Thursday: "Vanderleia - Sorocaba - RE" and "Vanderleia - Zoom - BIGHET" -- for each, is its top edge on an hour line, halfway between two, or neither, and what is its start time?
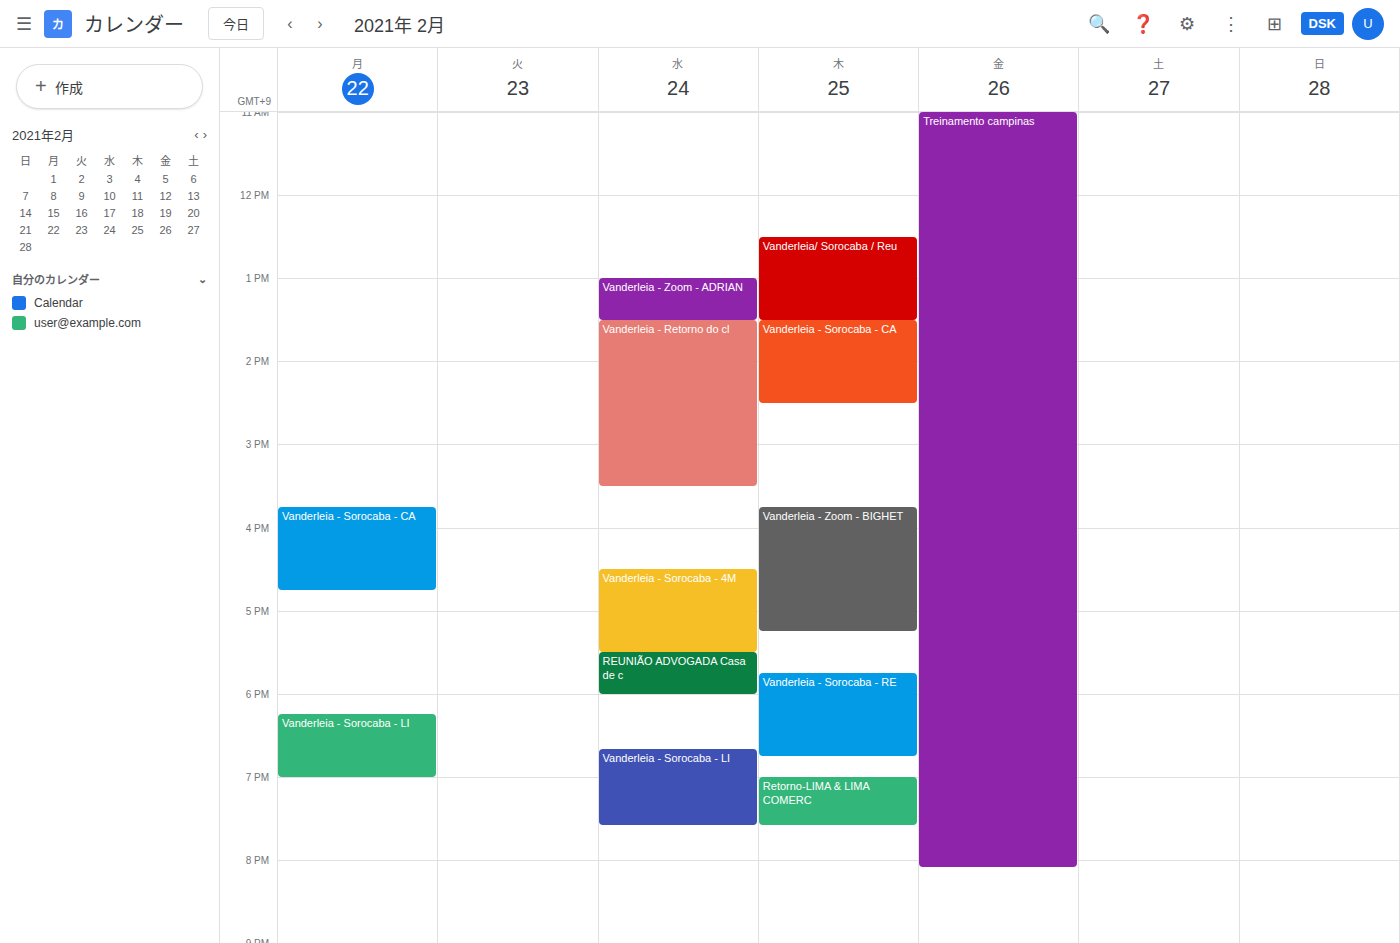
"Vanderleia - Sorocaba - RE": 5:45 PM, neither: three quarters of the way from the 5 PM line to the 6 PM line. "Vanderleia - Zoom - BIGHET": 3:45 PM, neither: three quarters of the way from the 3 PM line to the 4 PM line.